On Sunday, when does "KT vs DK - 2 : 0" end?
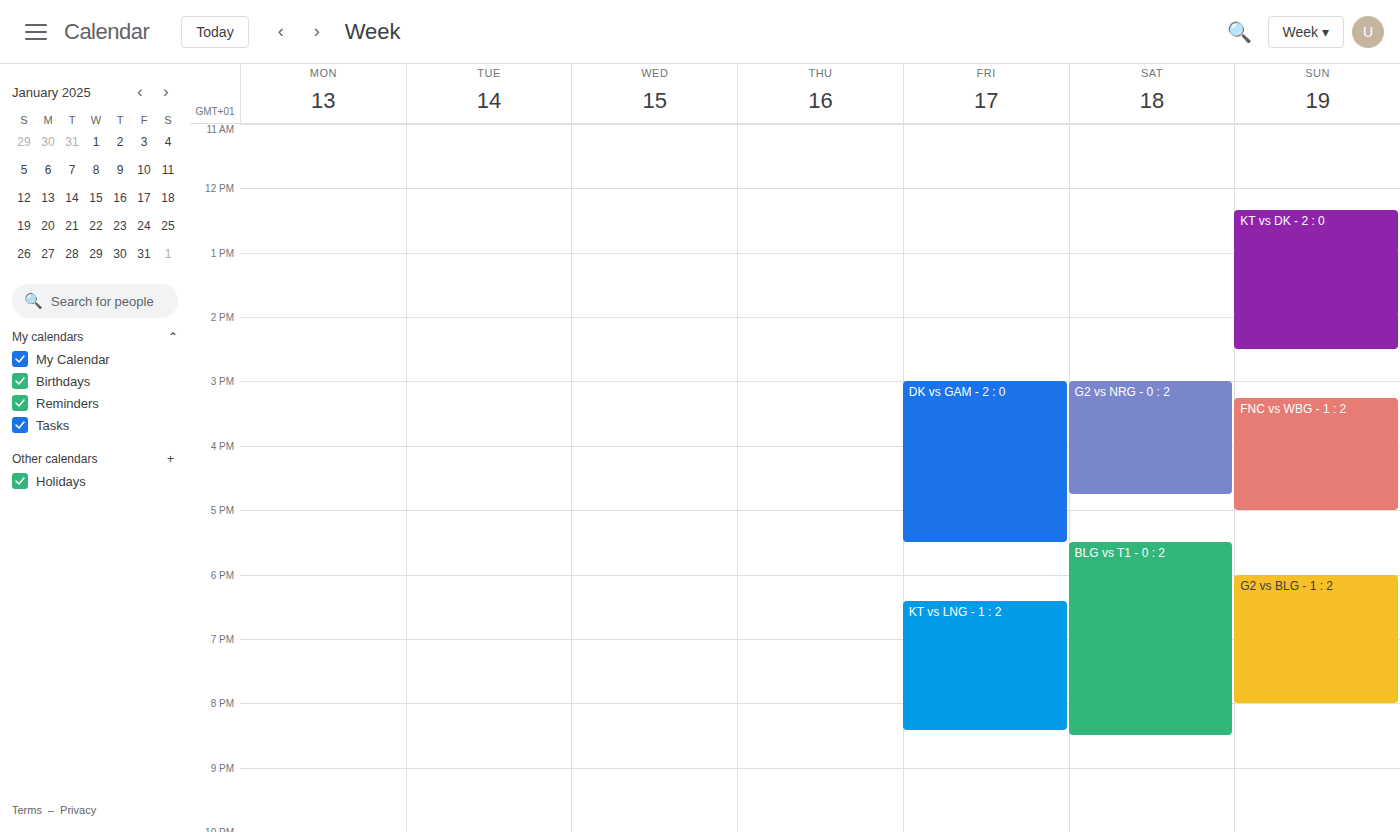
2:30 PM